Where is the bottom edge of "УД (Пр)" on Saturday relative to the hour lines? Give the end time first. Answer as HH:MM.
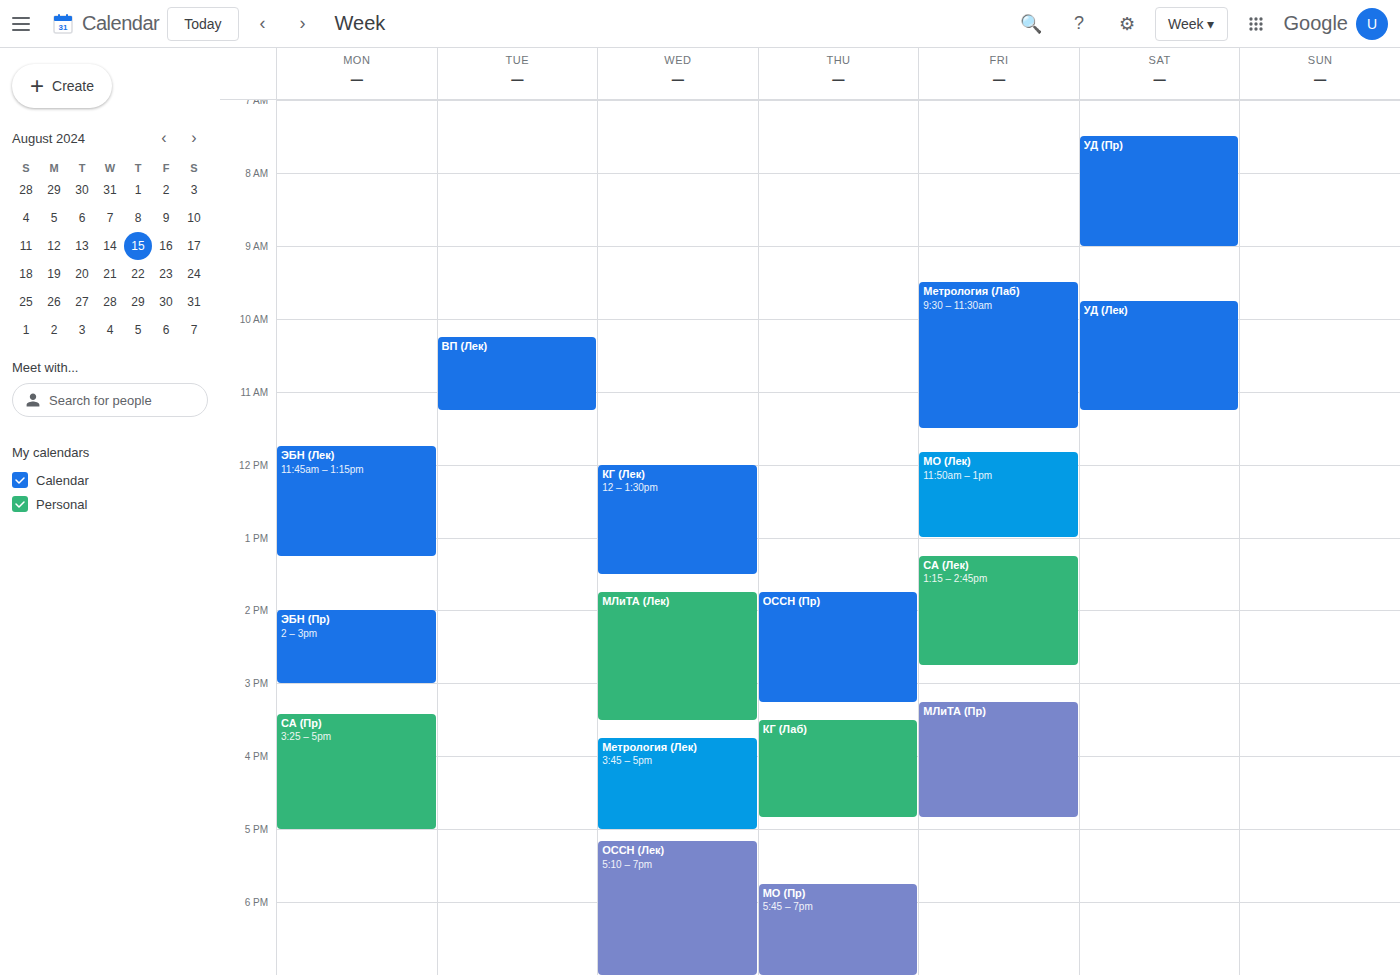
09:00 -- exactly on the 09:00 line.